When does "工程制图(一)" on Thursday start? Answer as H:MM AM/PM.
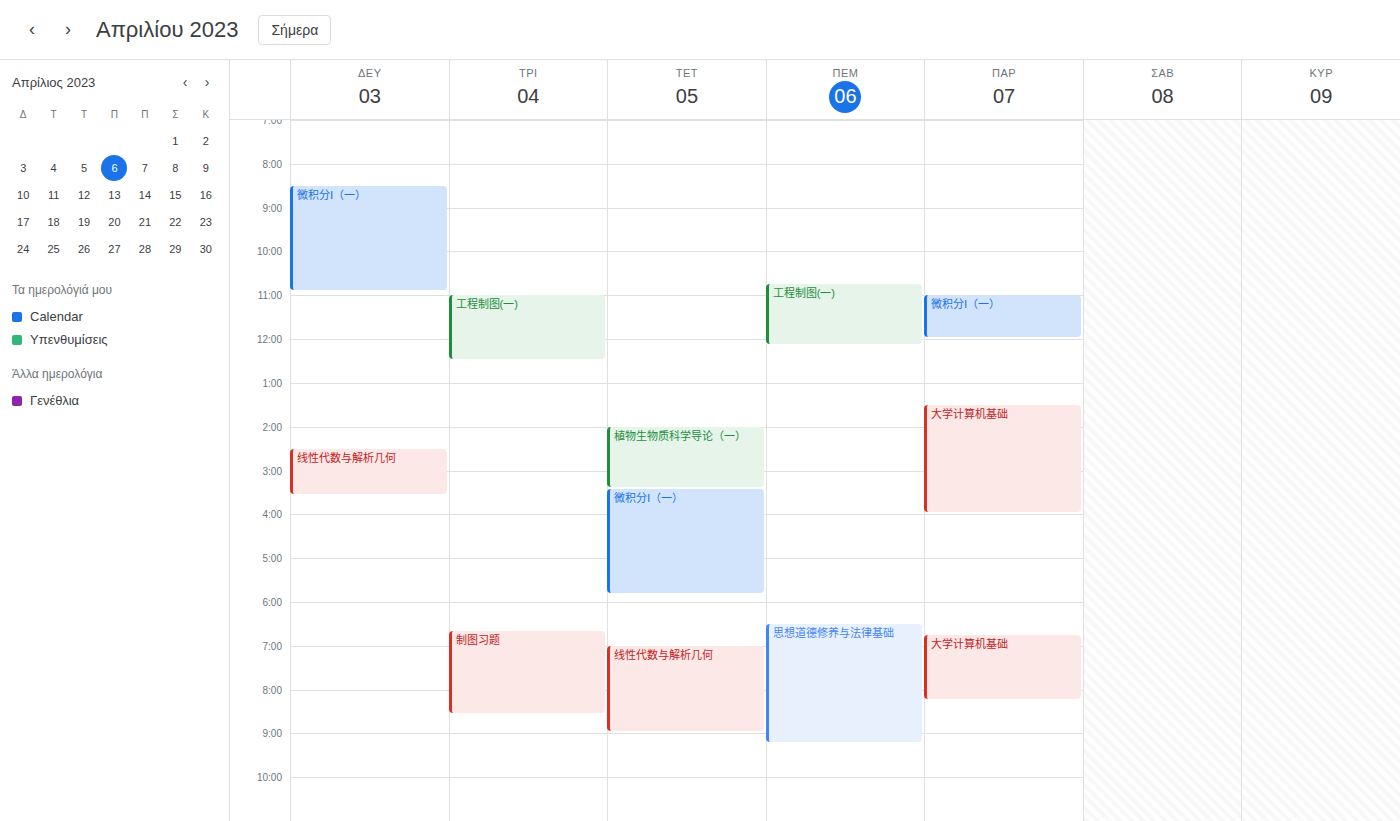
10:45 AM